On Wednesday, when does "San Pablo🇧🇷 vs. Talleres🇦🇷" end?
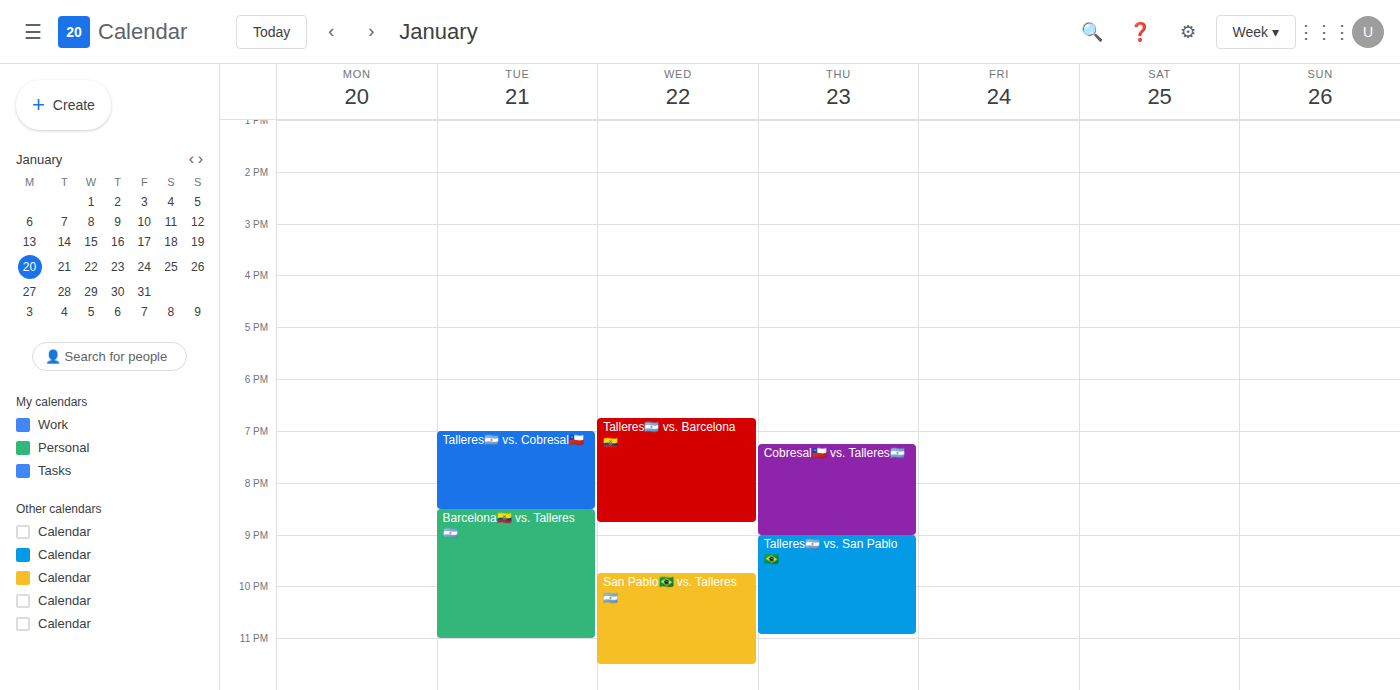
23:30